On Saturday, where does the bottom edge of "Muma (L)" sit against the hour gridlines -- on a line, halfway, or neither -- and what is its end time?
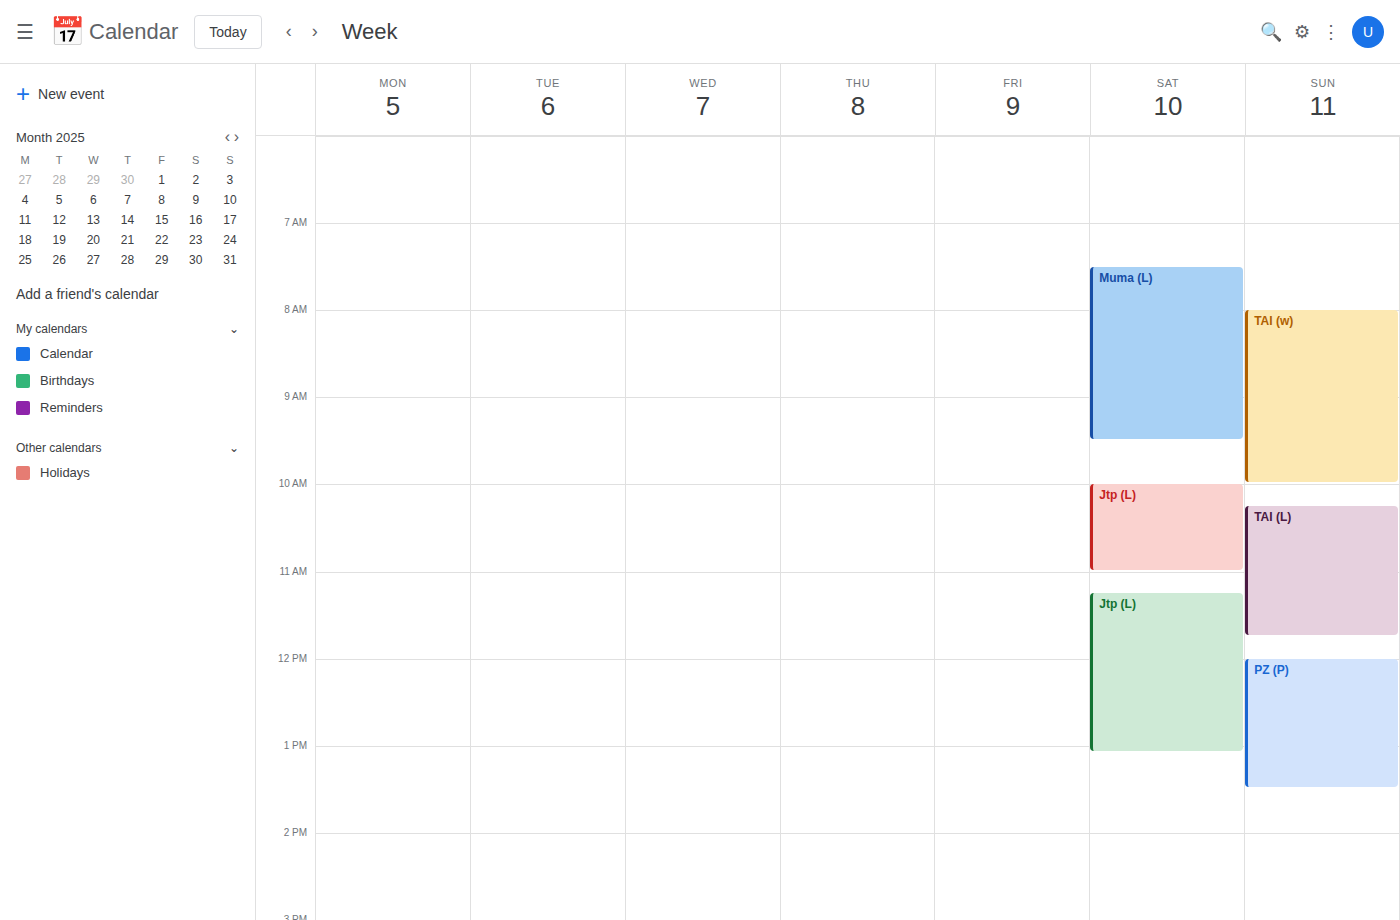
9:30 AM -- halfway between the 9 AM and 10 AM lines.